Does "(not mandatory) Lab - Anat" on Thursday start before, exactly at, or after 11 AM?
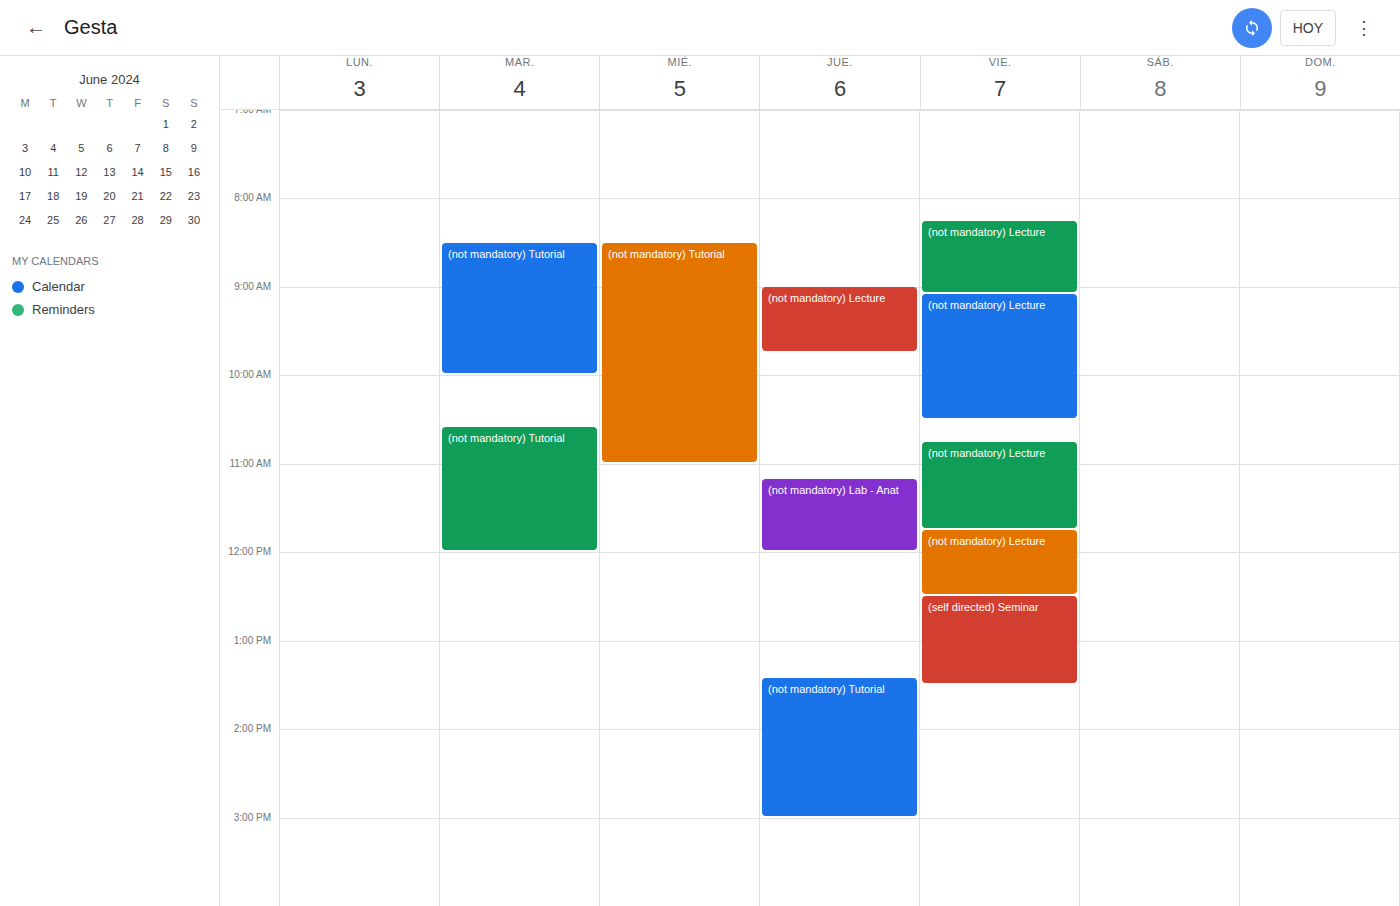
11:10 AM -- after 11 AM, 10 minutes below the 11 AM line.